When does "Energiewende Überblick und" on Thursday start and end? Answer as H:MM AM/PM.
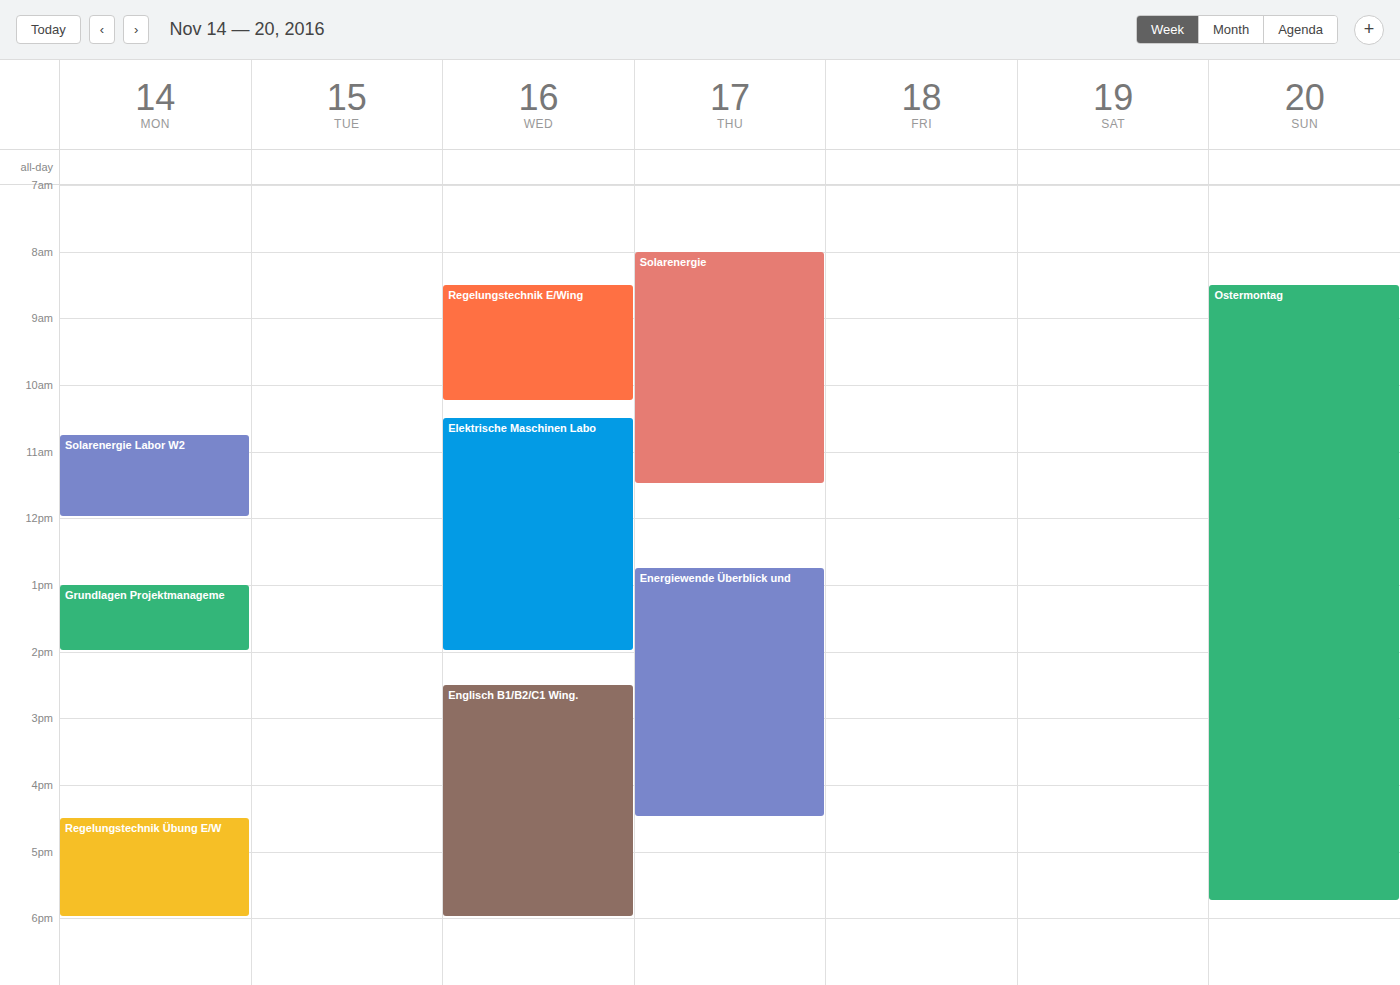
12:45 PM to 4:30 PM